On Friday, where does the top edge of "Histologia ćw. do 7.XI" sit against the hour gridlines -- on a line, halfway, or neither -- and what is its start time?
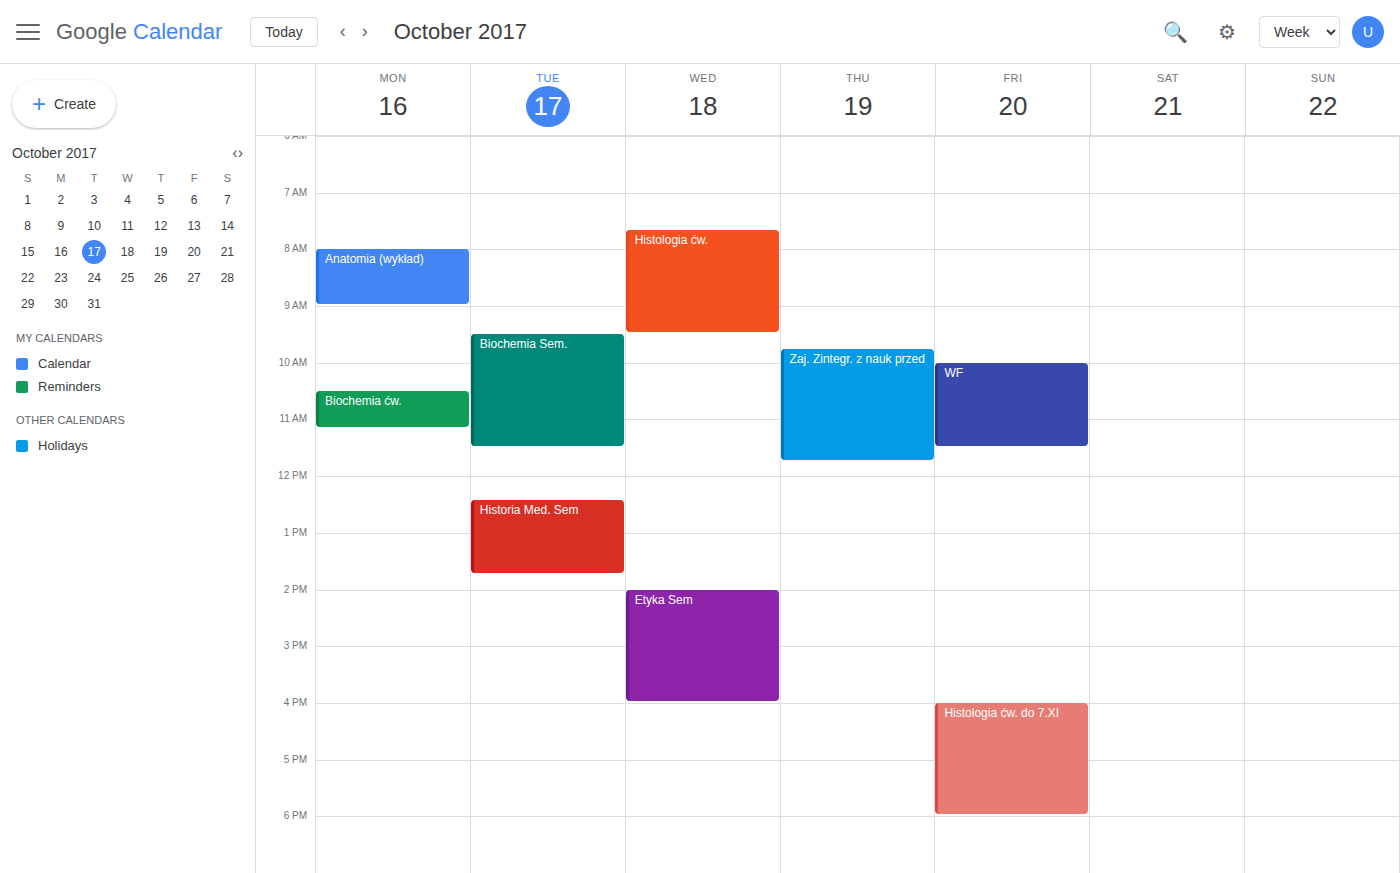
4:00 PM -- exactly on the 4 PM line.